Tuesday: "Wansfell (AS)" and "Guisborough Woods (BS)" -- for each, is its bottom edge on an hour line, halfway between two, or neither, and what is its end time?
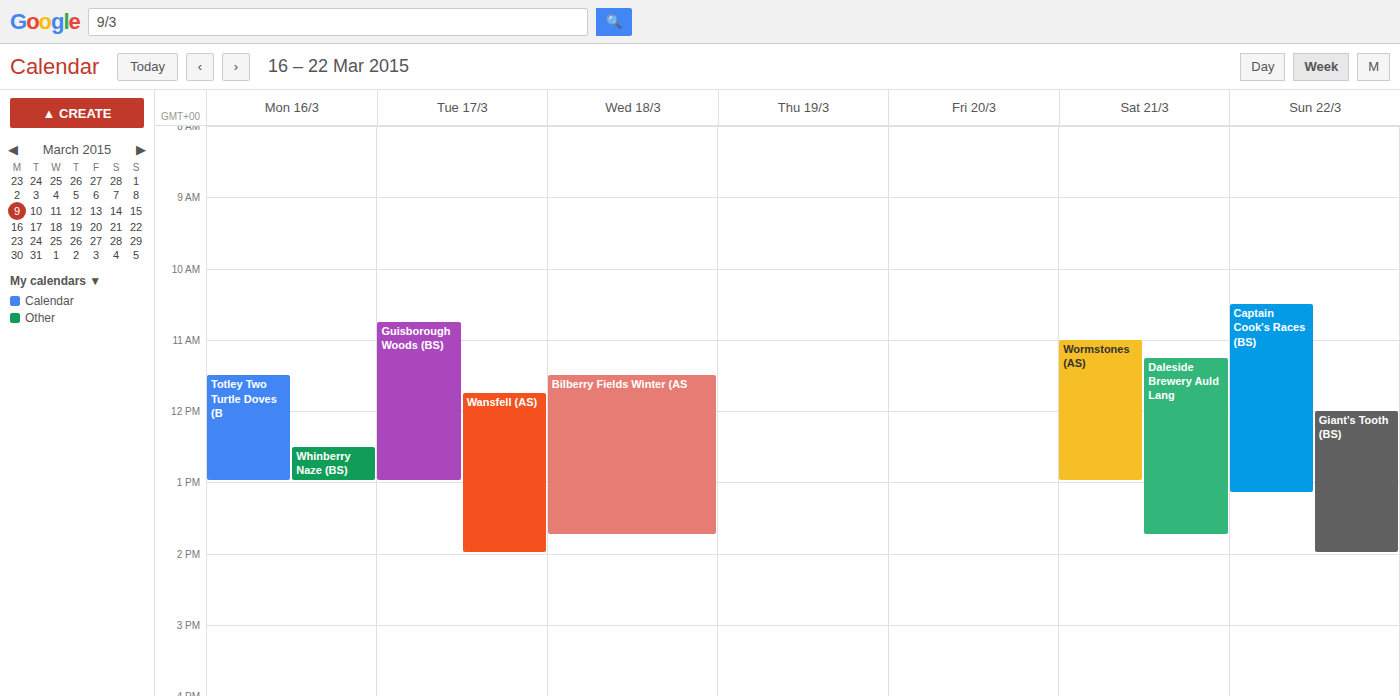
"Wansfell (AS)": 2:00 PM, exactly on the 2 PM line. "Guisborough Woods (BS)": 1:00 PM, exactly on the 1 PM line.